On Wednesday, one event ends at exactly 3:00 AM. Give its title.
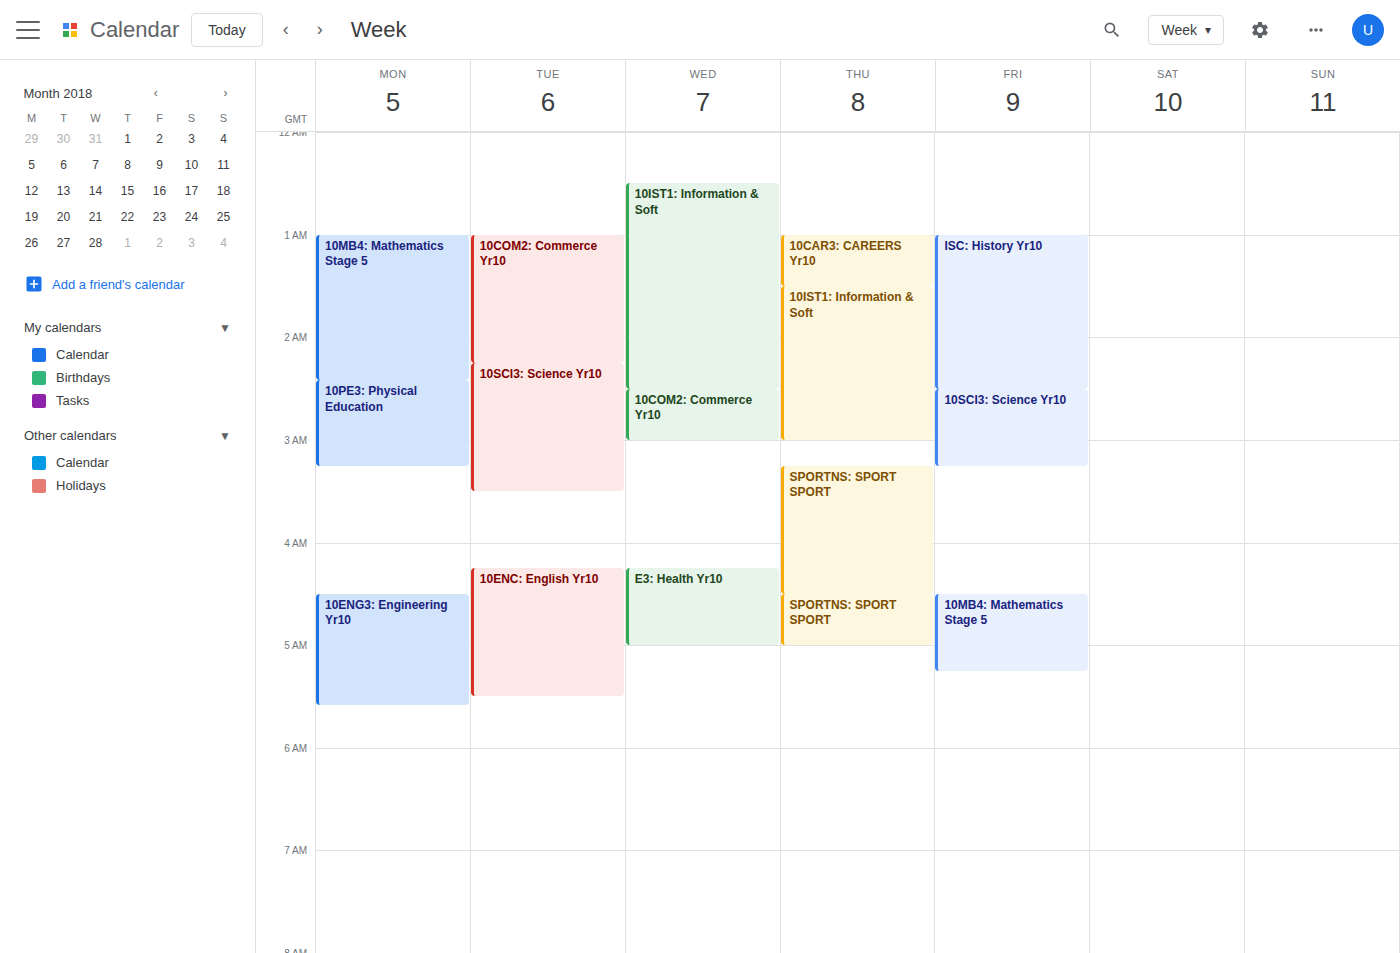
"10COM2: Commerce Yr10"